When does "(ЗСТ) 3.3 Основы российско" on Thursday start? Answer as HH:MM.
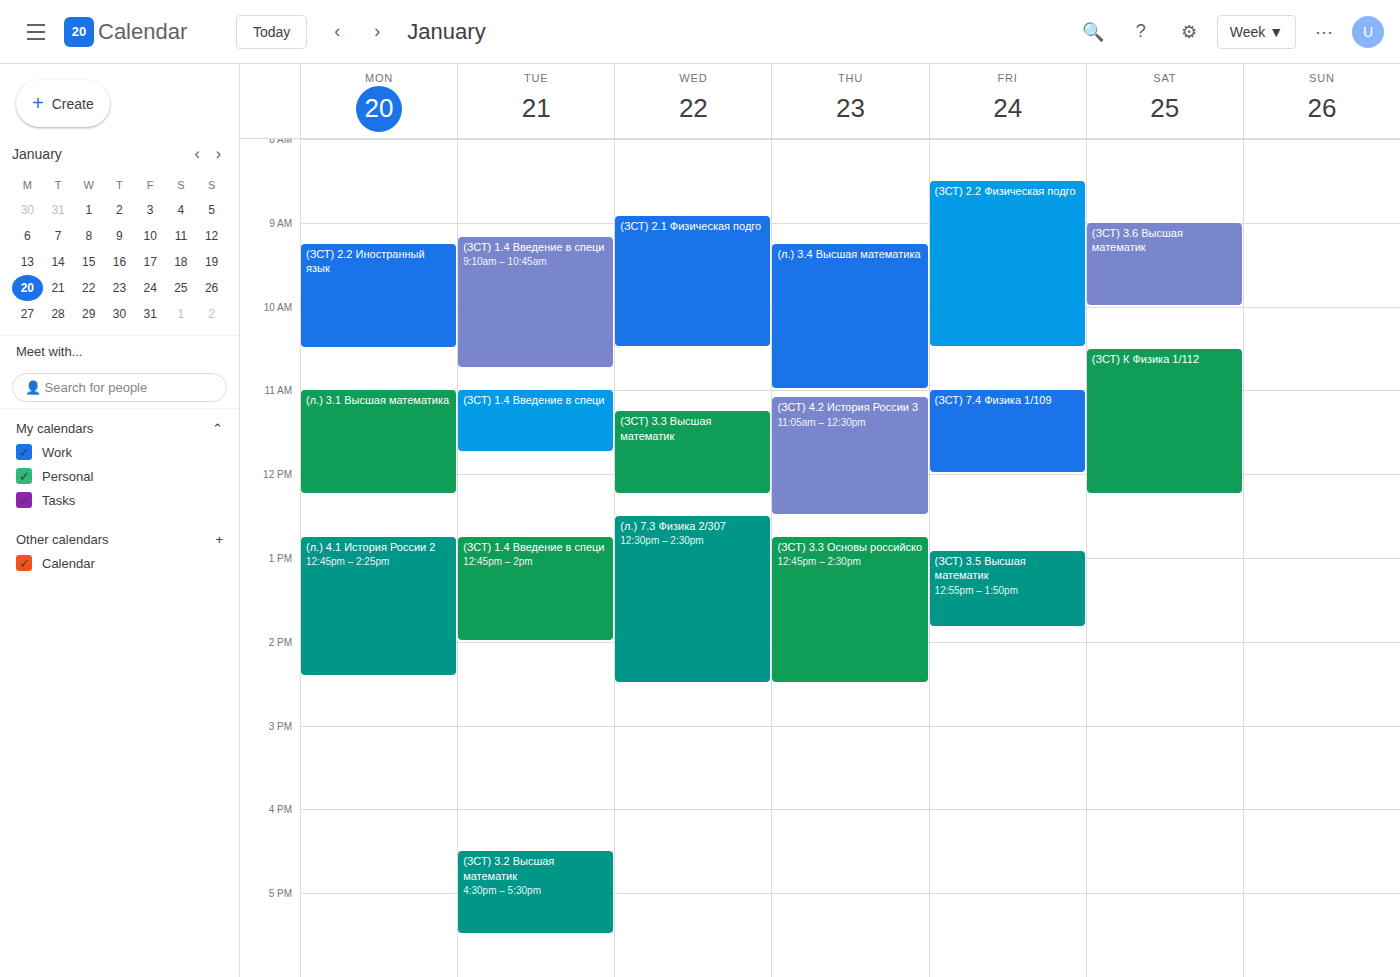
12:45